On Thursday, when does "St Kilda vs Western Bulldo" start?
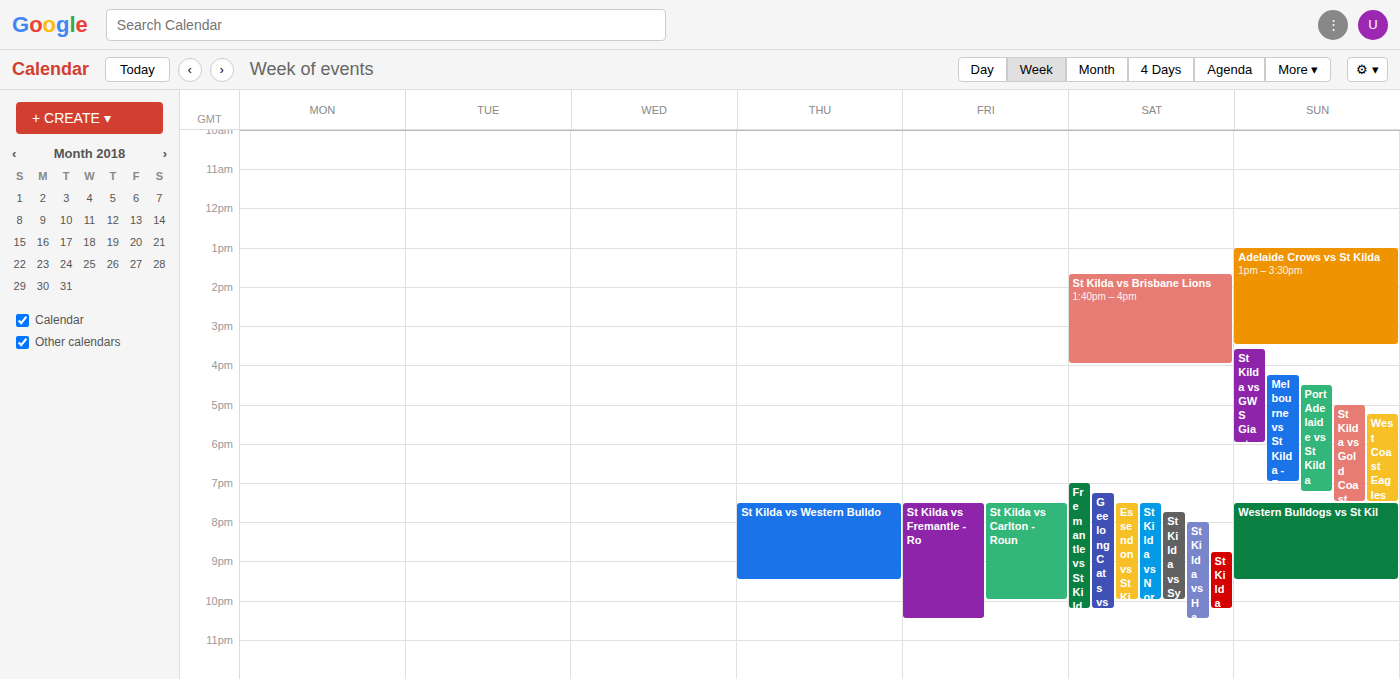
19:30